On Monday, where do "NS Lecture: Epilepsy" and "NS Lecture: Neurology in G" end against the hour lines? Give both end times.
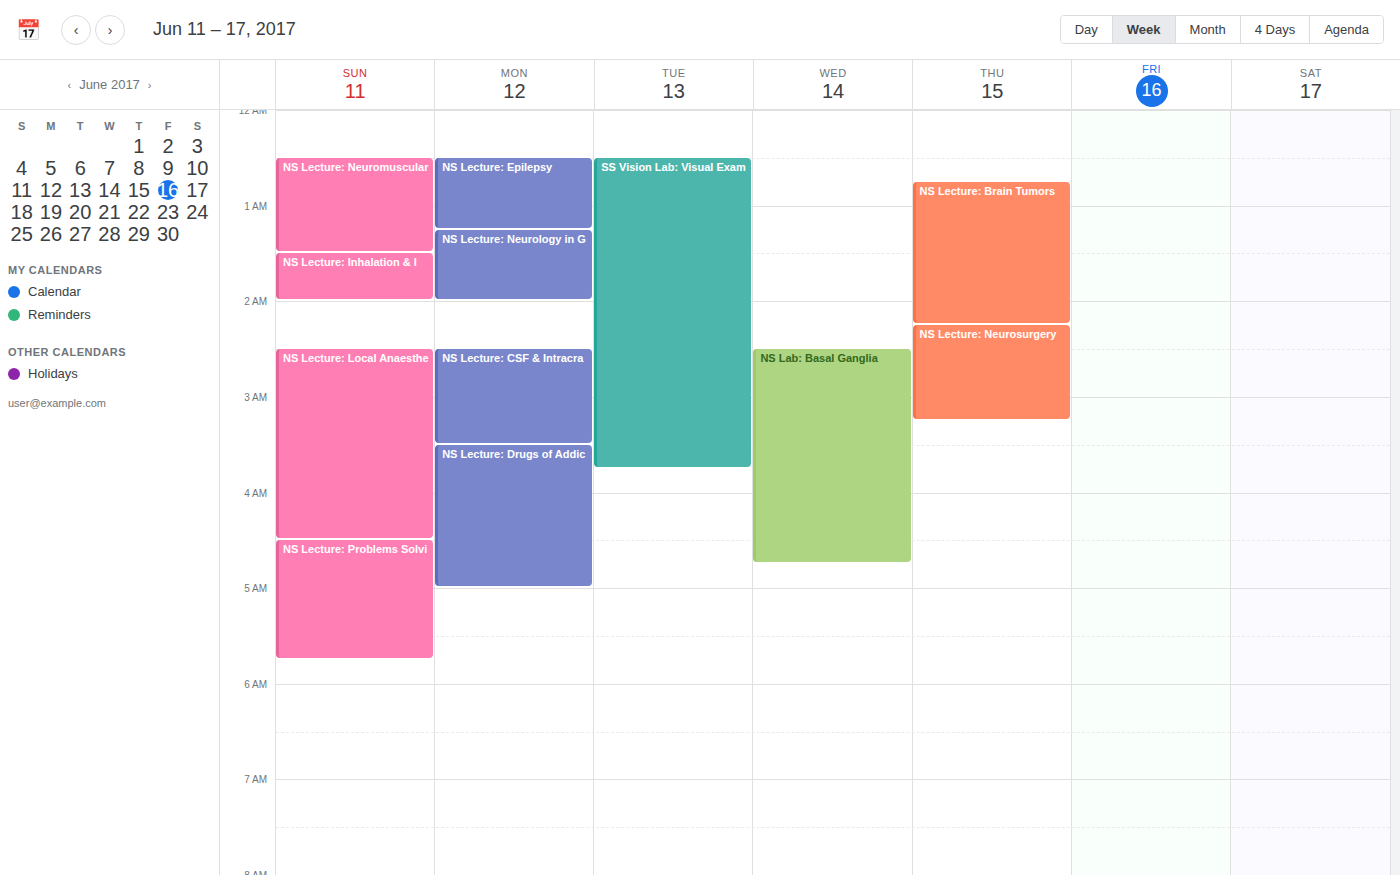
"NS Lecture: Epilepsy": 1:15 AM, neither: a quarter of the way from the 1 AM line to the 2 AM line. "NS Lecture: Neurology in G": 2:00 AM, exactly on the 2 AM line.